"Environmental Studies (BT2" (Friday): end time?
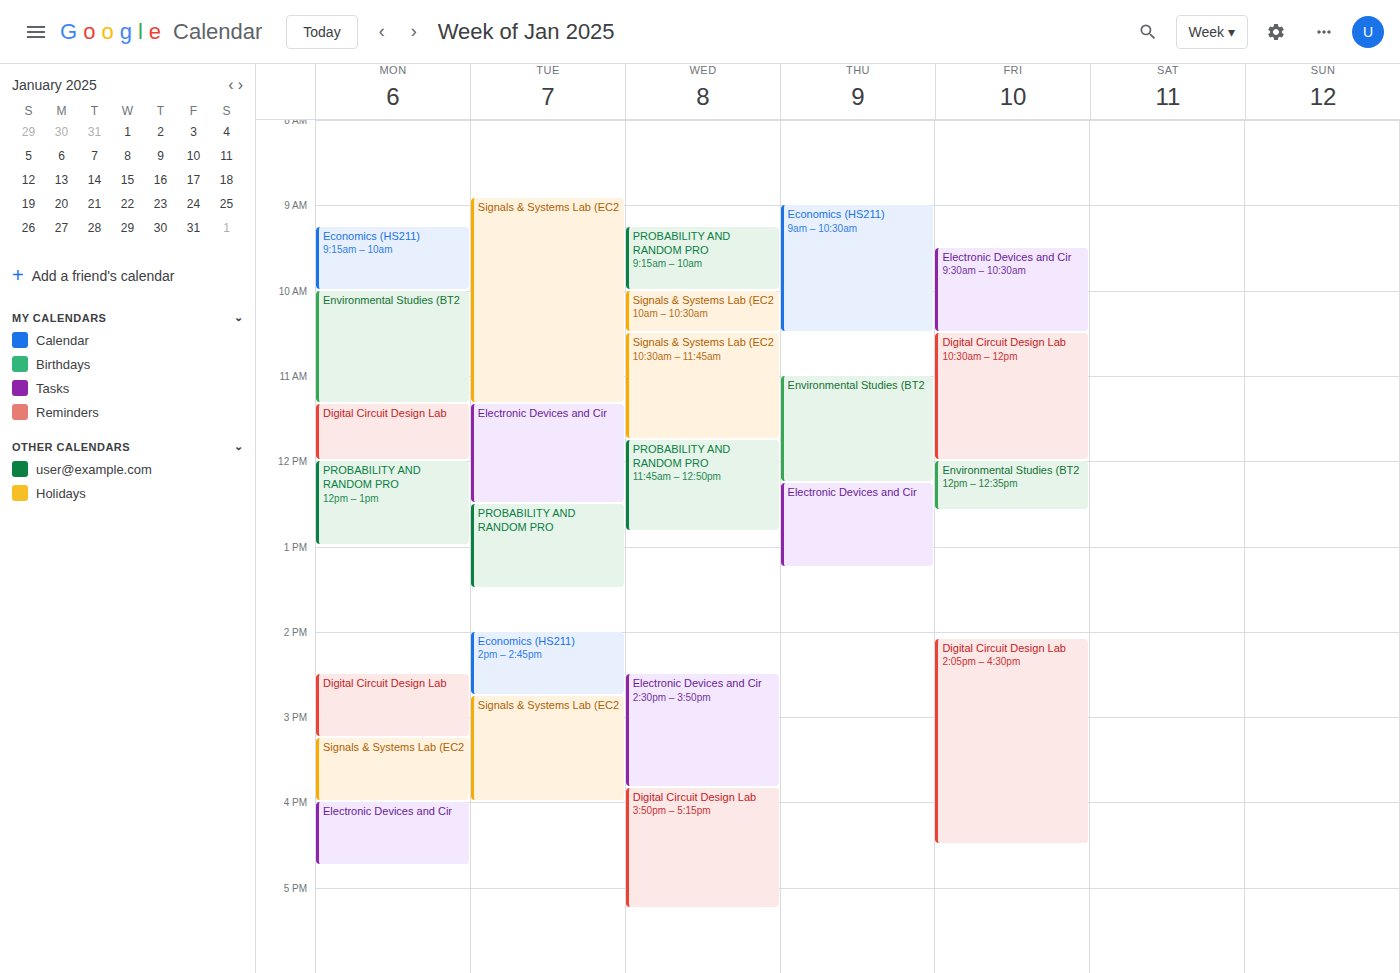
12:35 PM